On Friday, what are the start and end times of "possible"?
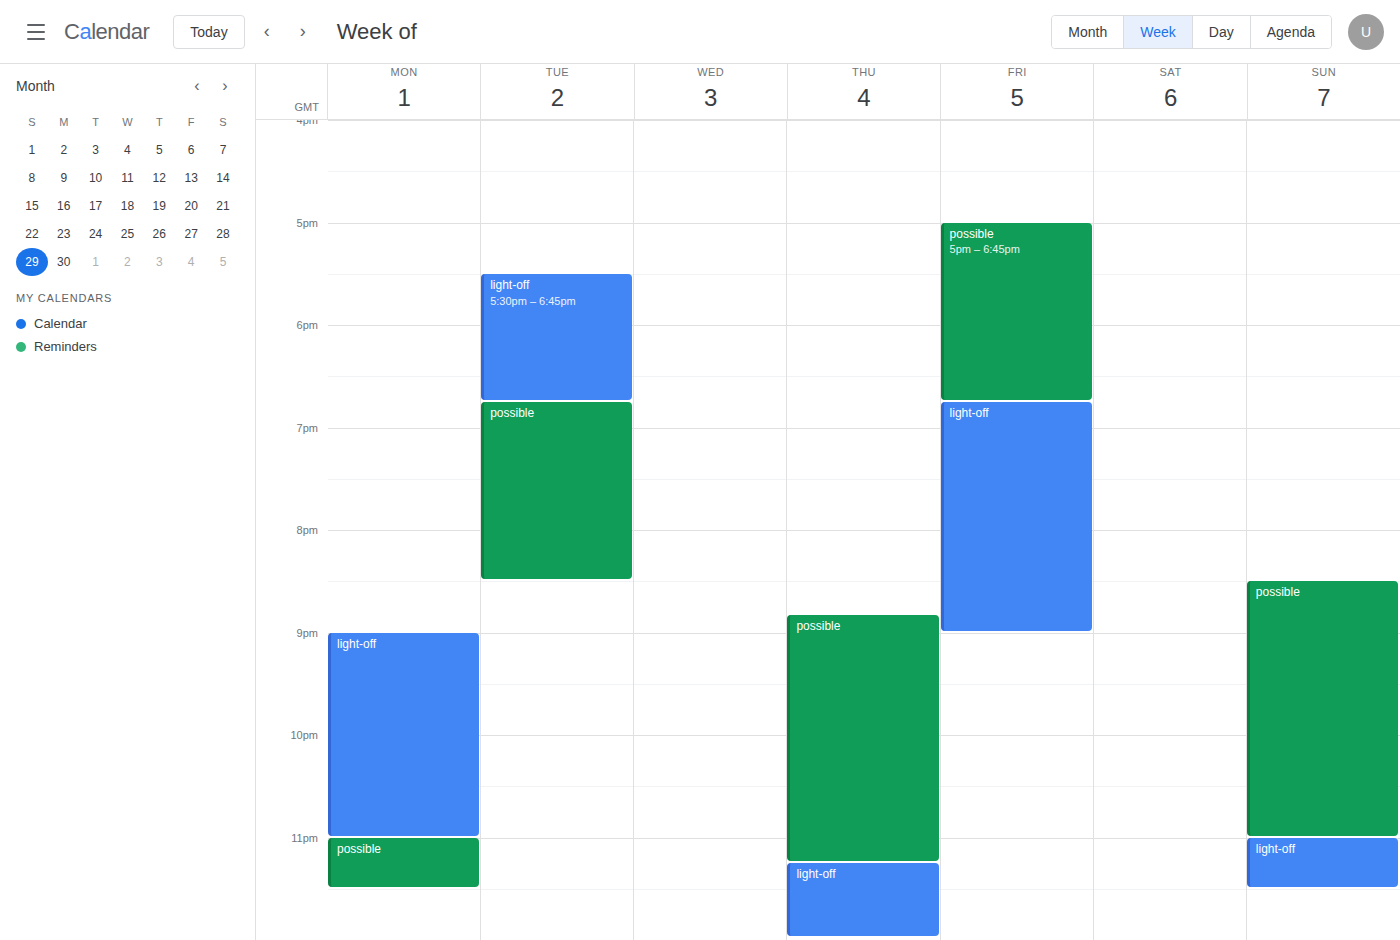
5:00 PM to 6:45 PM